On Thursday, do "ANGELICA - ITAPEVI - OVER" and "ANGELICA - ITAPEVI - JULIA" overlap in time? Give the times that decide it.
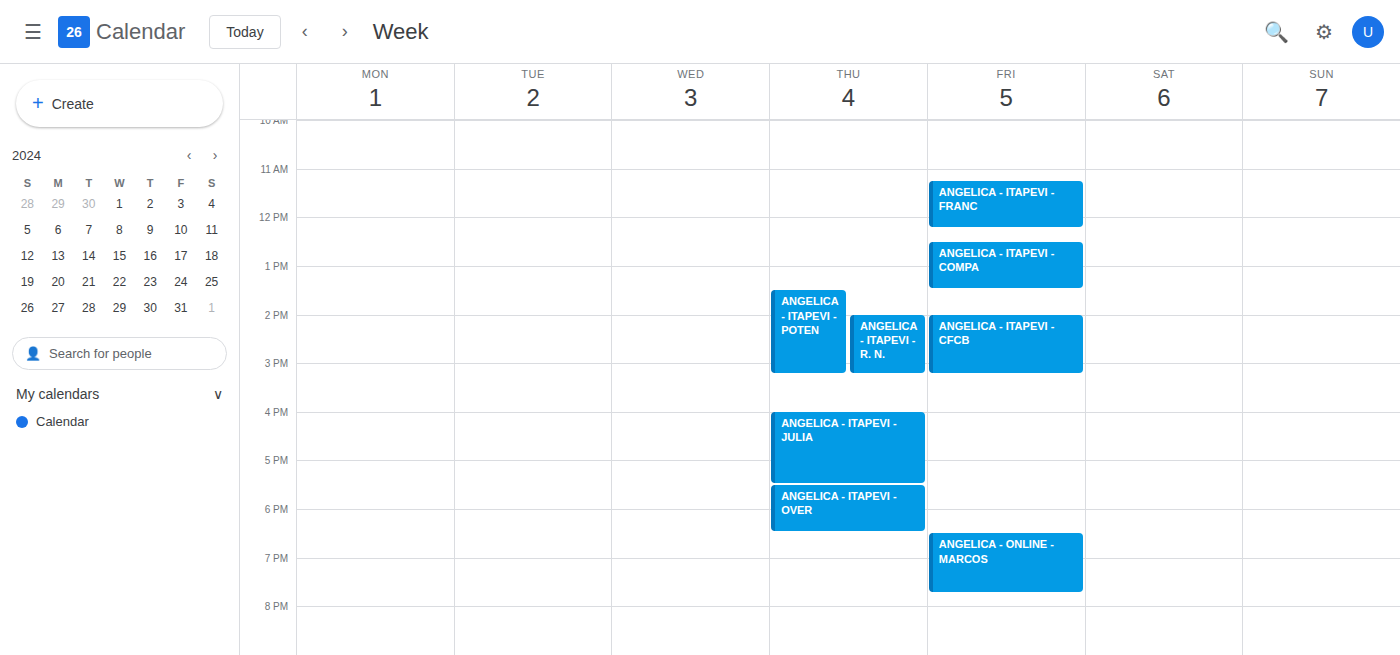
"ANGELICA - ITAPEVI - JULIA" ends at 5:30 PM, exactly when "ANGELICA - ITAPEVI - OVER" starts -- they touch but do not overlap.